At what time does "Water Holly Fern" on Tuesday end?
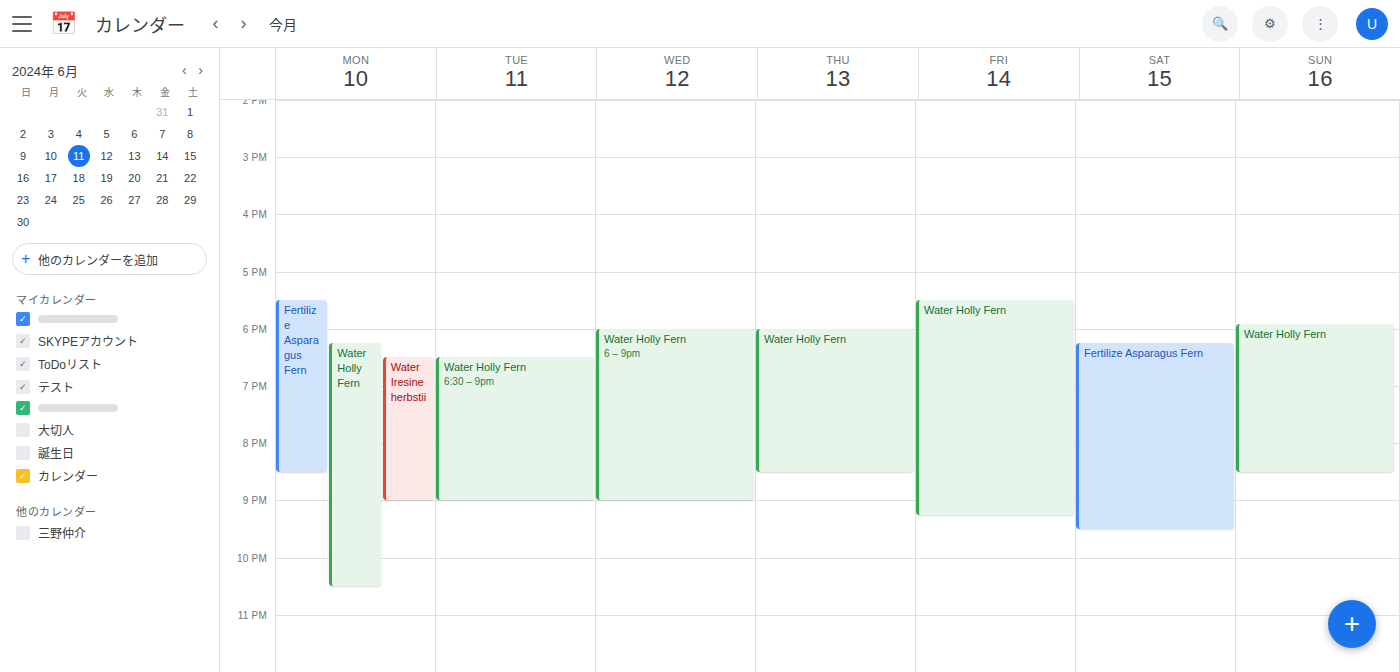
9:00 PM